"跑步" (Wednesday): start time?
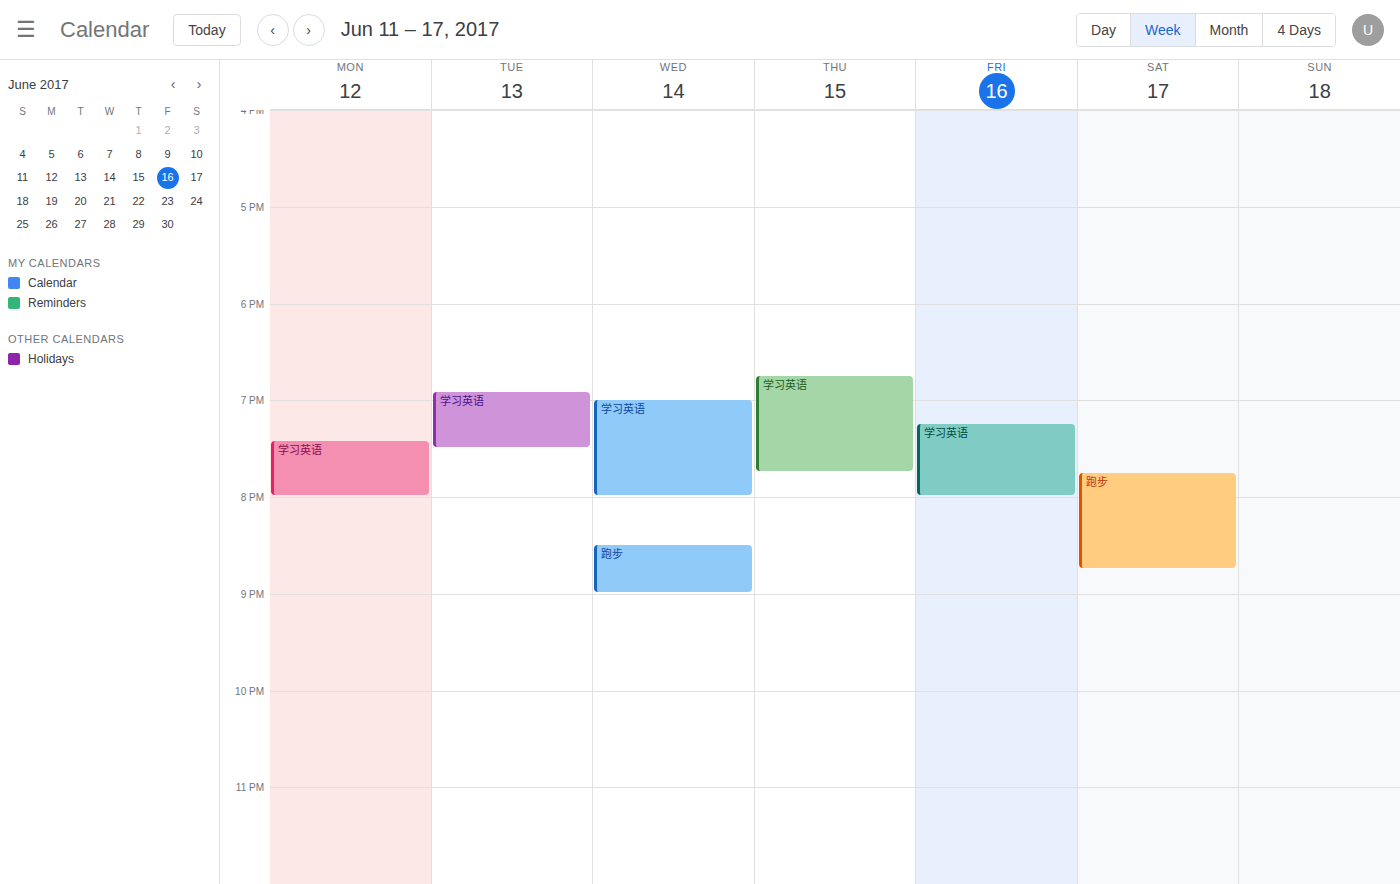
8:30 PM